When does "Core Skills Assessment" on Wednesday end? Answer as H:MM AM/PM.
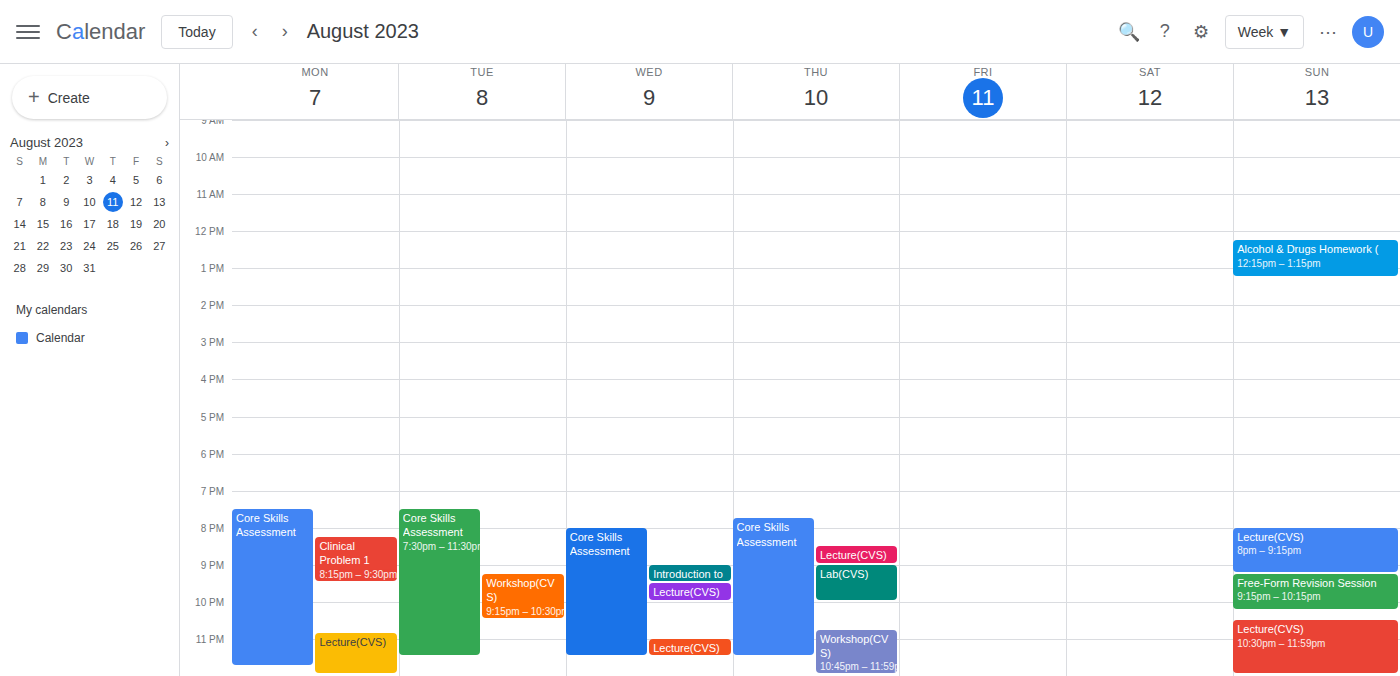
11:30 PM